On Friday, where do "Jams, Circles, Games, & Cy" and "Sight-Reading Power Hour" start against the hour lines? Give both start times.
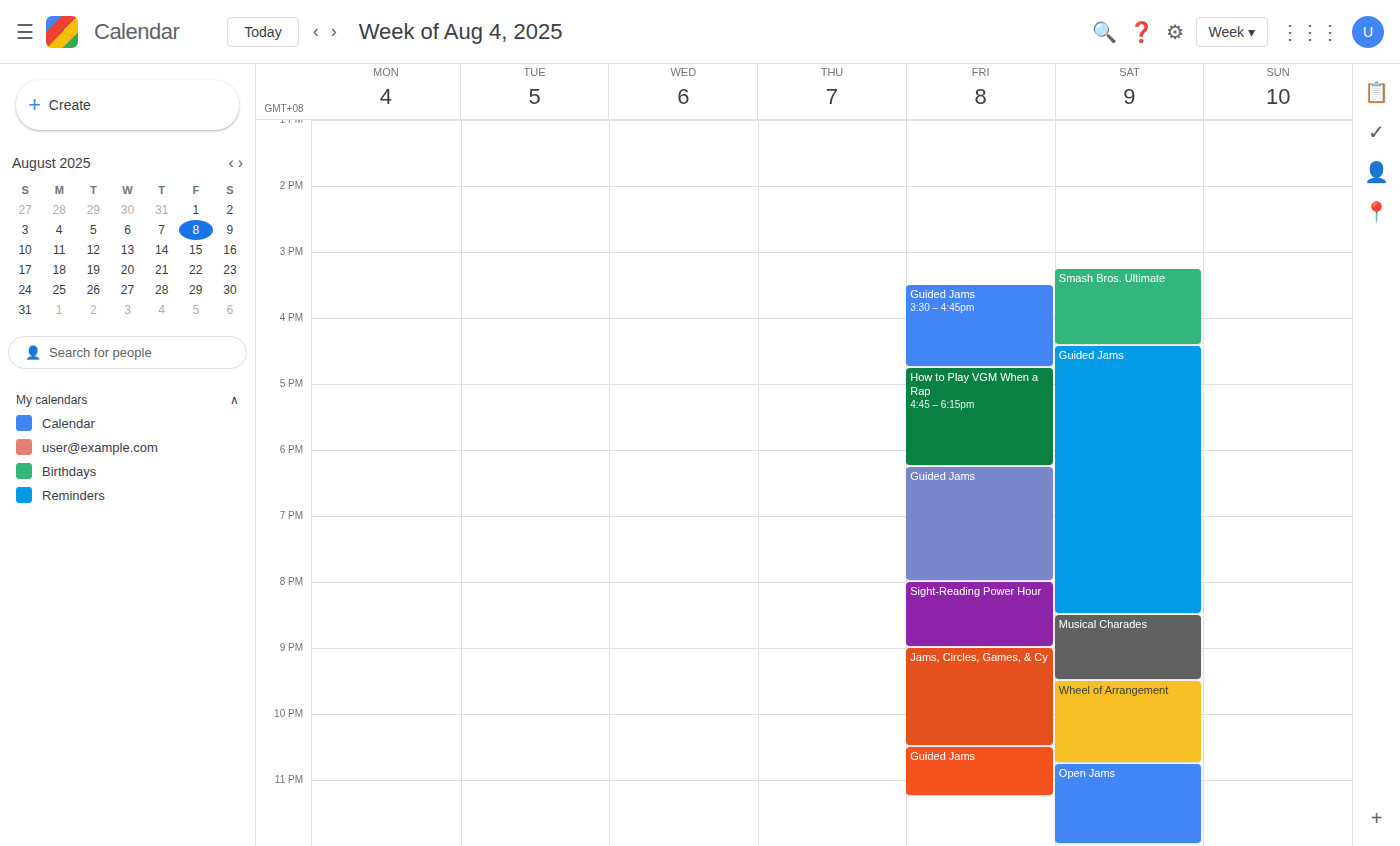
"Jams, Circles, Games, & Cy": 9:00 PM, exactly on the 9 PM line. "Sight-Reading Power Hour": 8:00 PM, exactly on the 8 PM line.